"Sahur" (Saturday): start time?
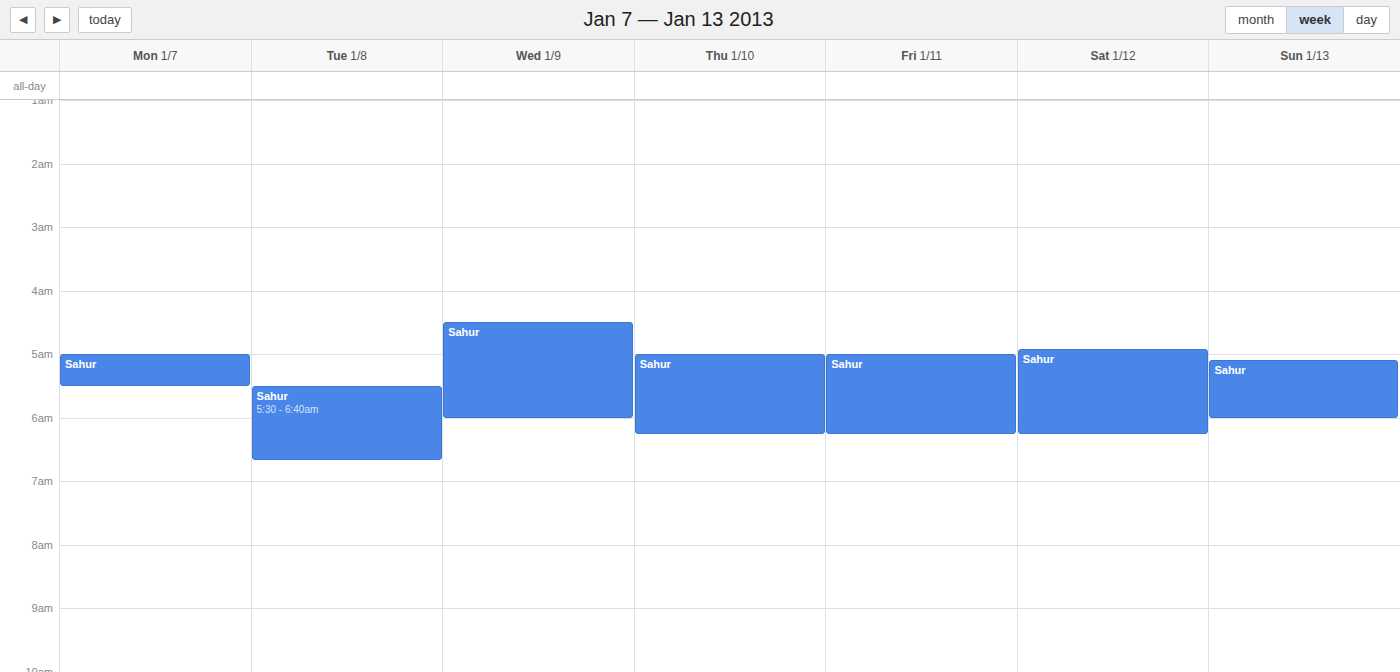
4:55 AM